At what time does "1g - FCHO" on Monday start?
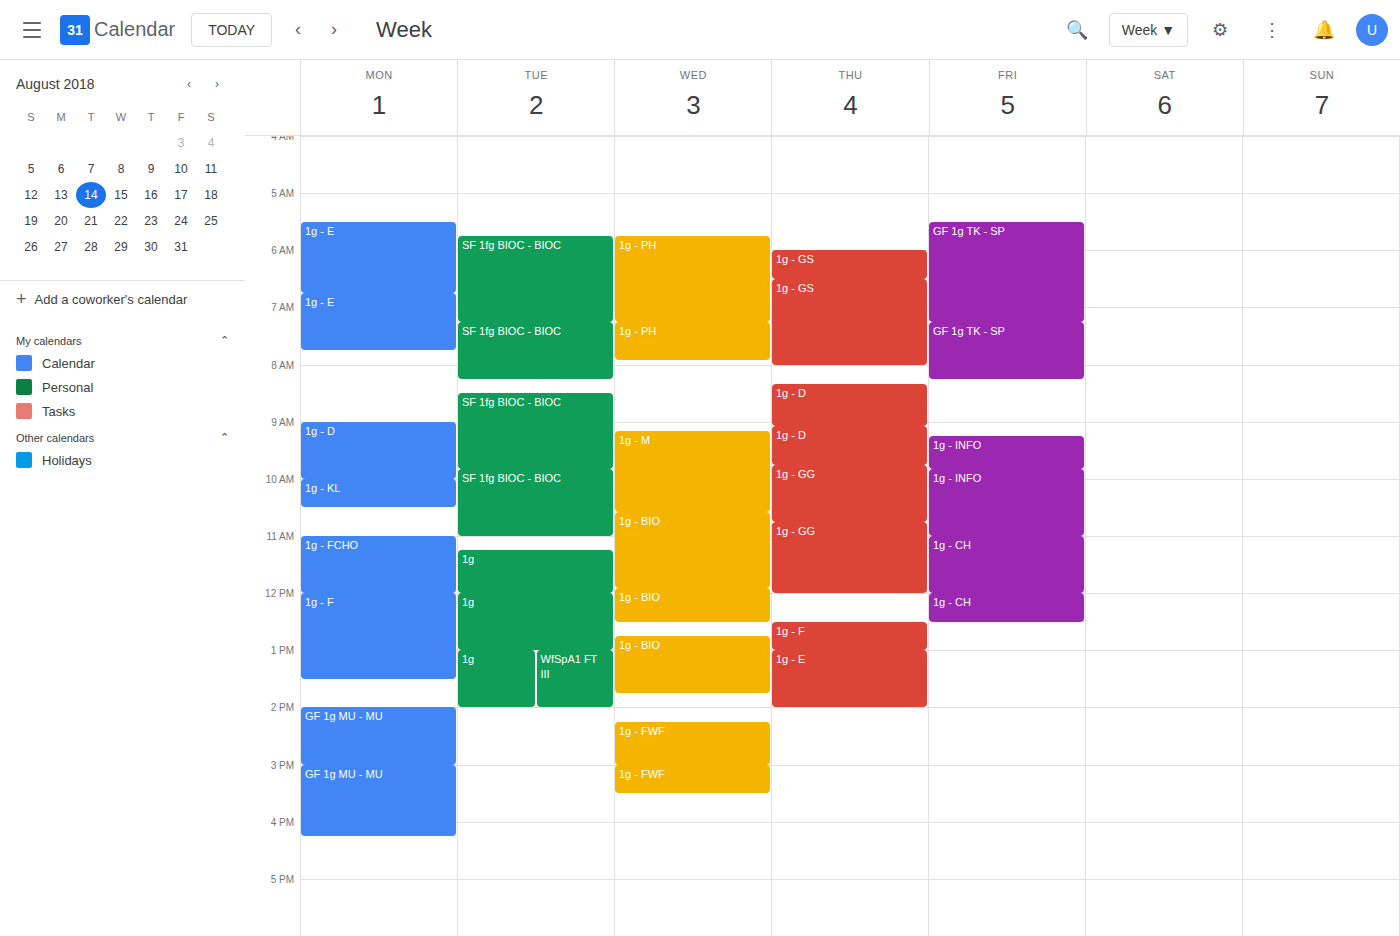
11:00 AM